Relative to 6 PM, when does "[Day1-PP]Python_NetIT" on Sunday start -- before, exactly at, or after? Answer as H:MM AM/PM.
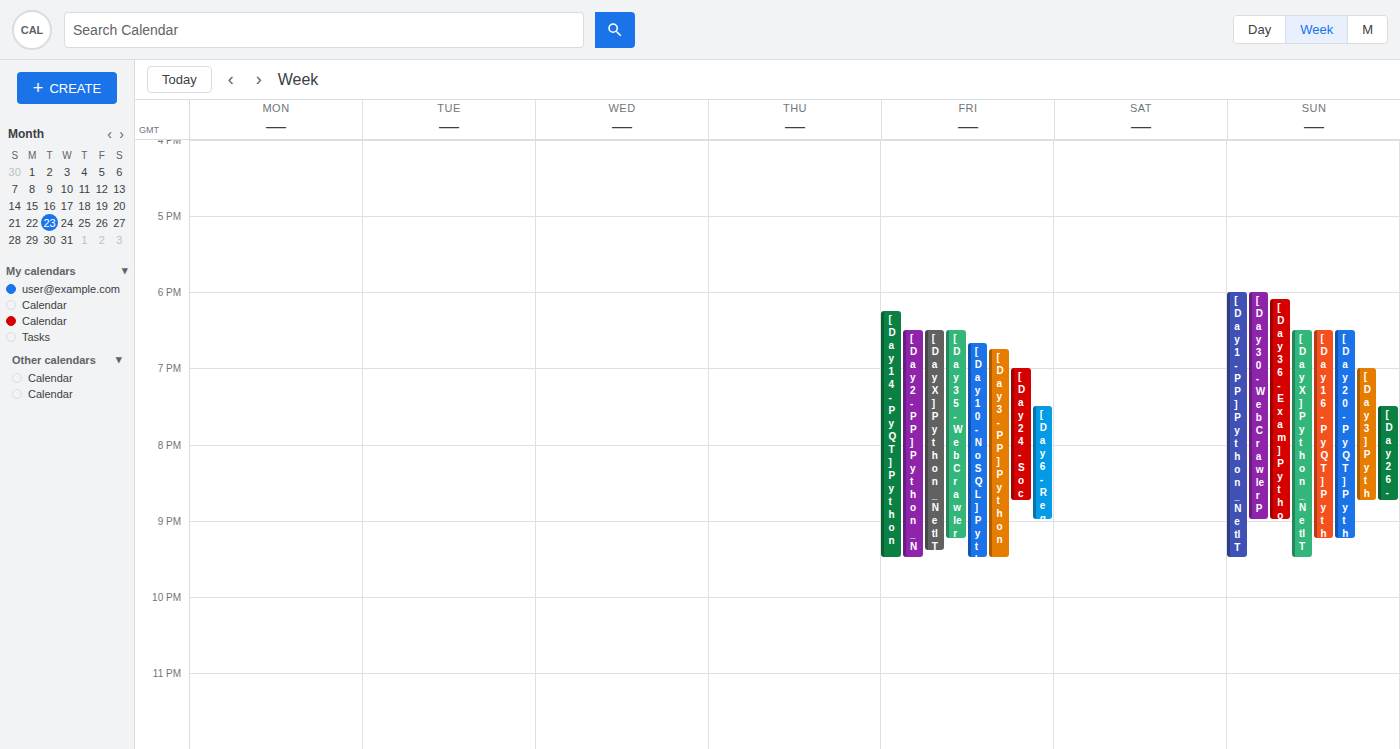
6:00 PM -- exactly at 6 PM, on the 6 PM line.